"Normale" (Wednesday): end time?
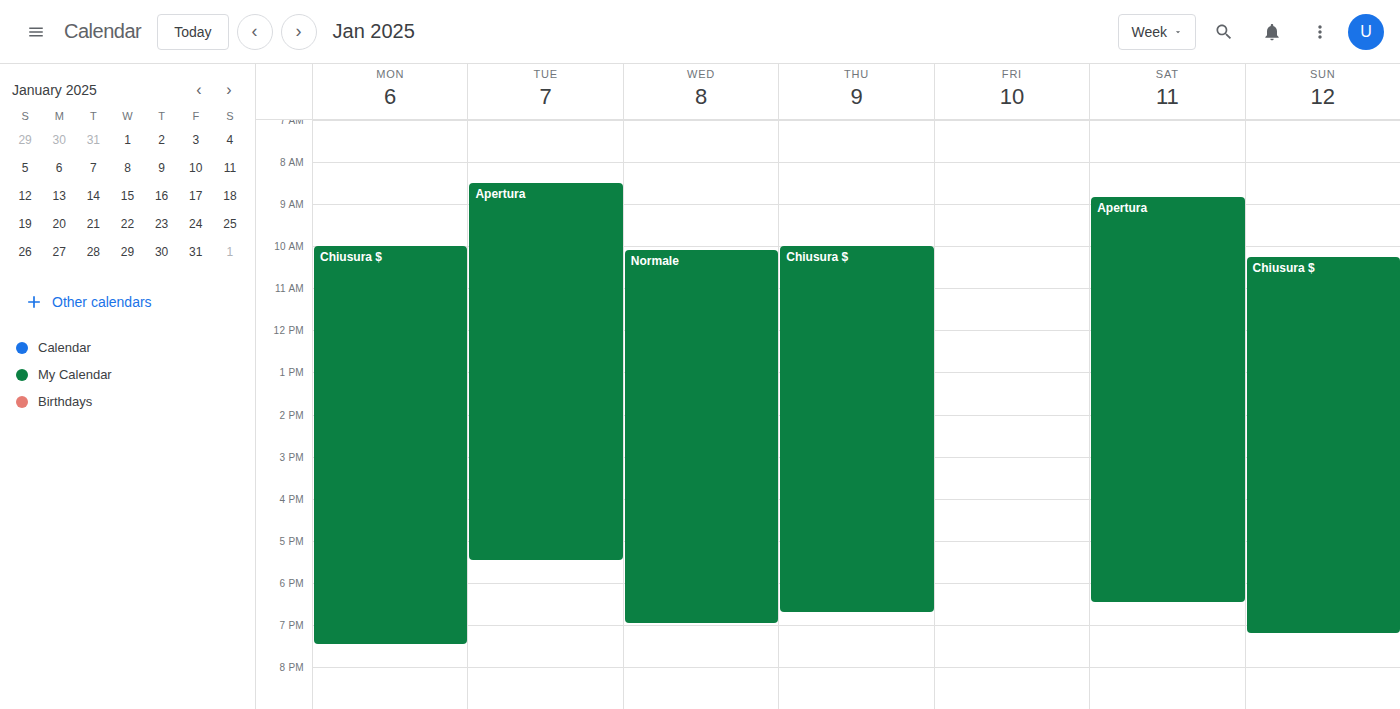
7:00 PM